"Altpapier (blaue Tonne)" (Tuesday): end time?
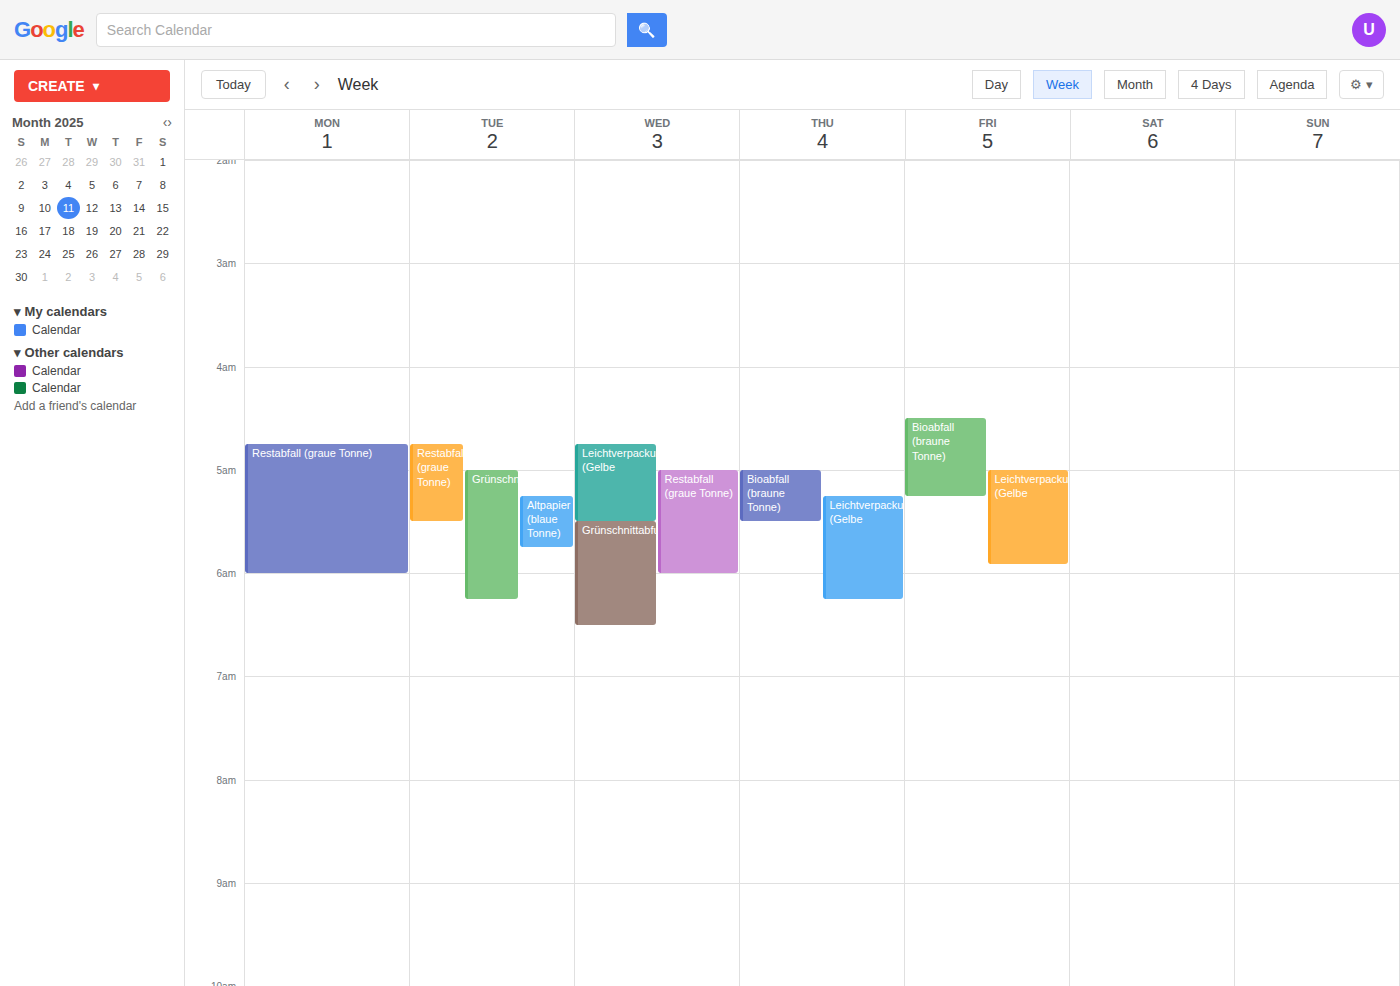
5:45 AM